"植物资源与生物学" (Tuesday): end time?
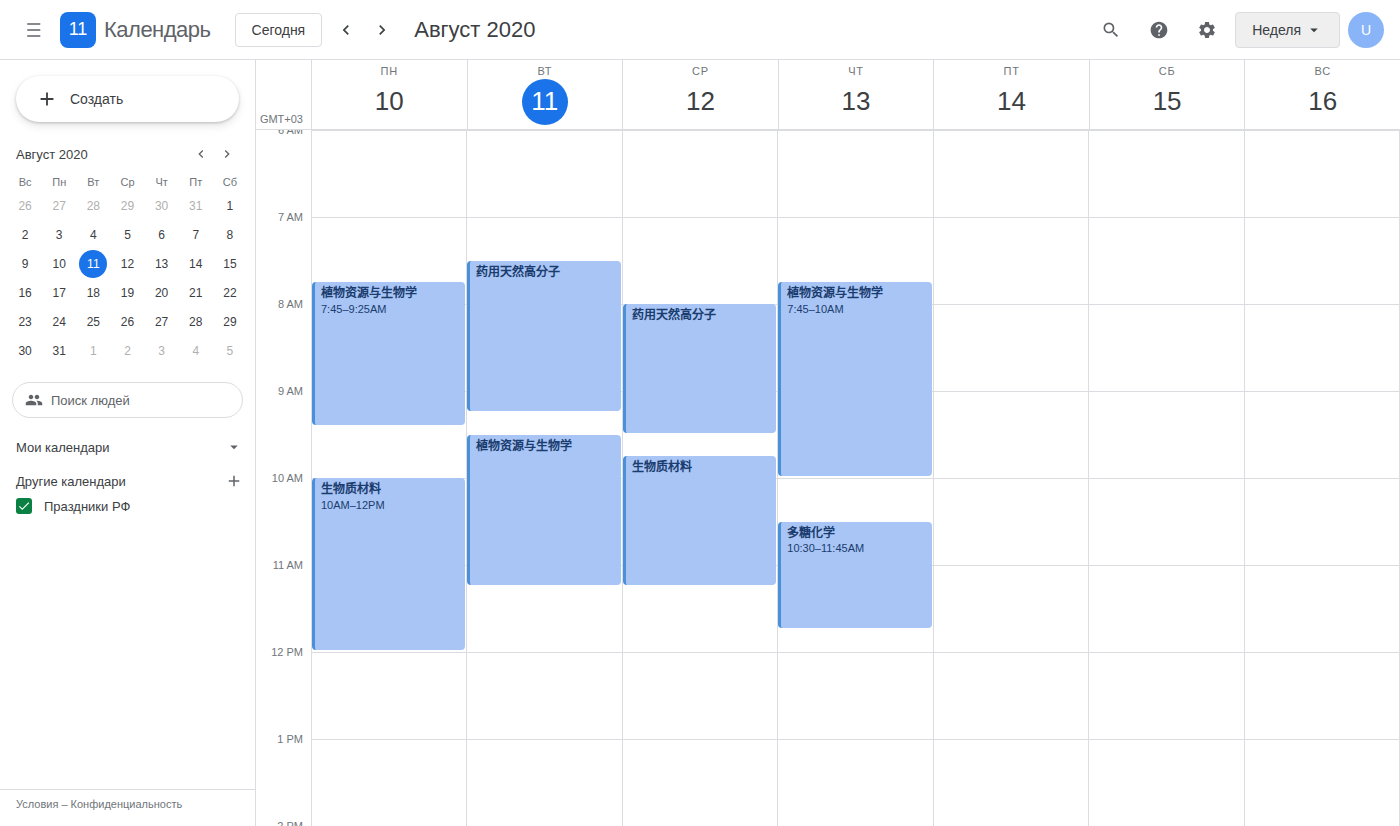
11:15 AM